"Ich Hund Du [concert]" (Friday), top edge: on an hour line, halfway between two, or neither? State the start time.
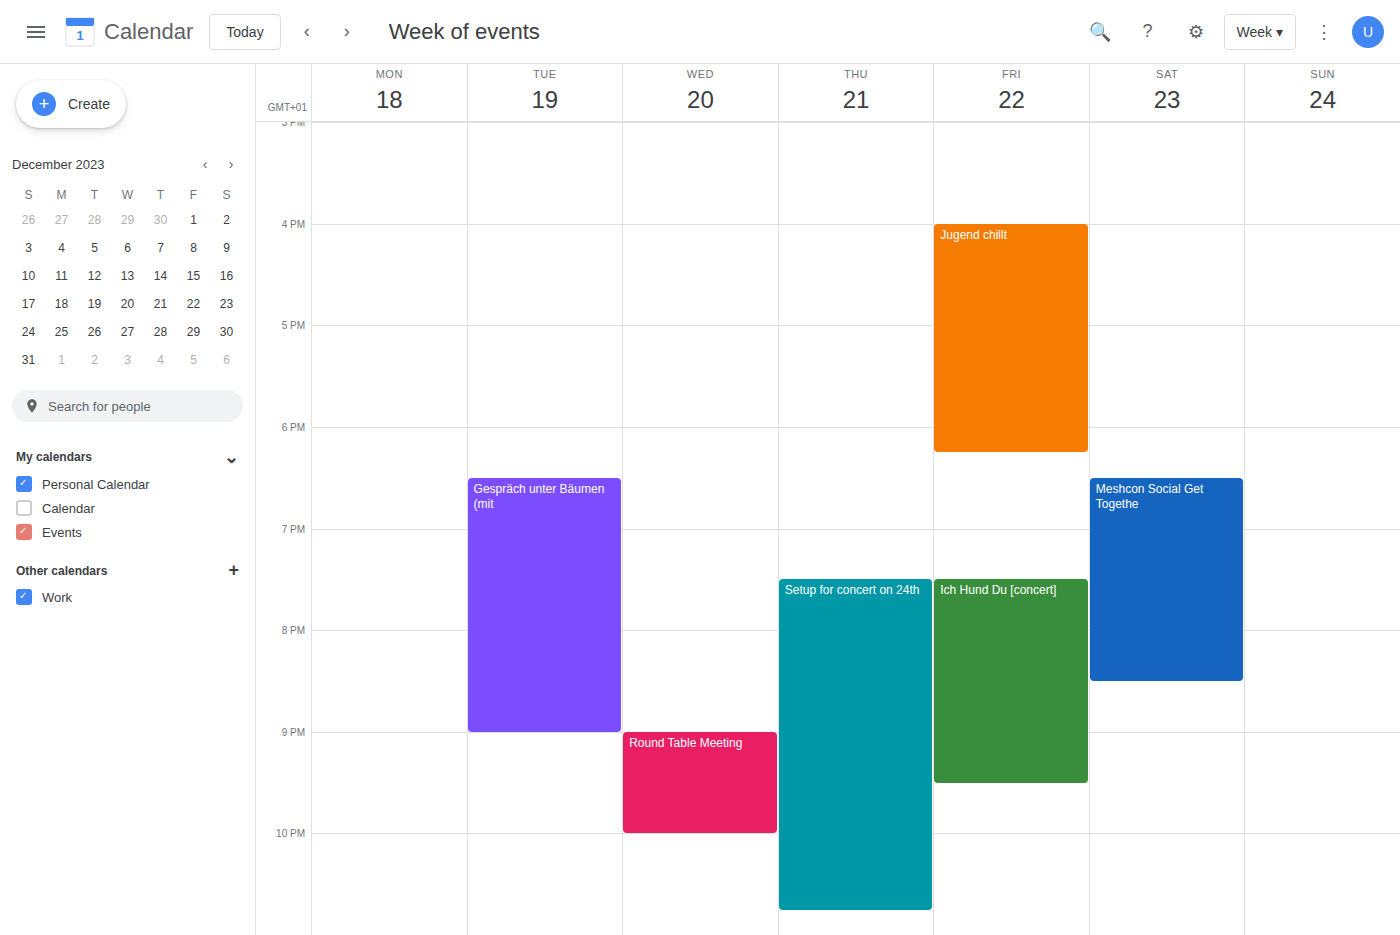
7:30 PM -- halfway between the 7 PM and 8 PM lines.